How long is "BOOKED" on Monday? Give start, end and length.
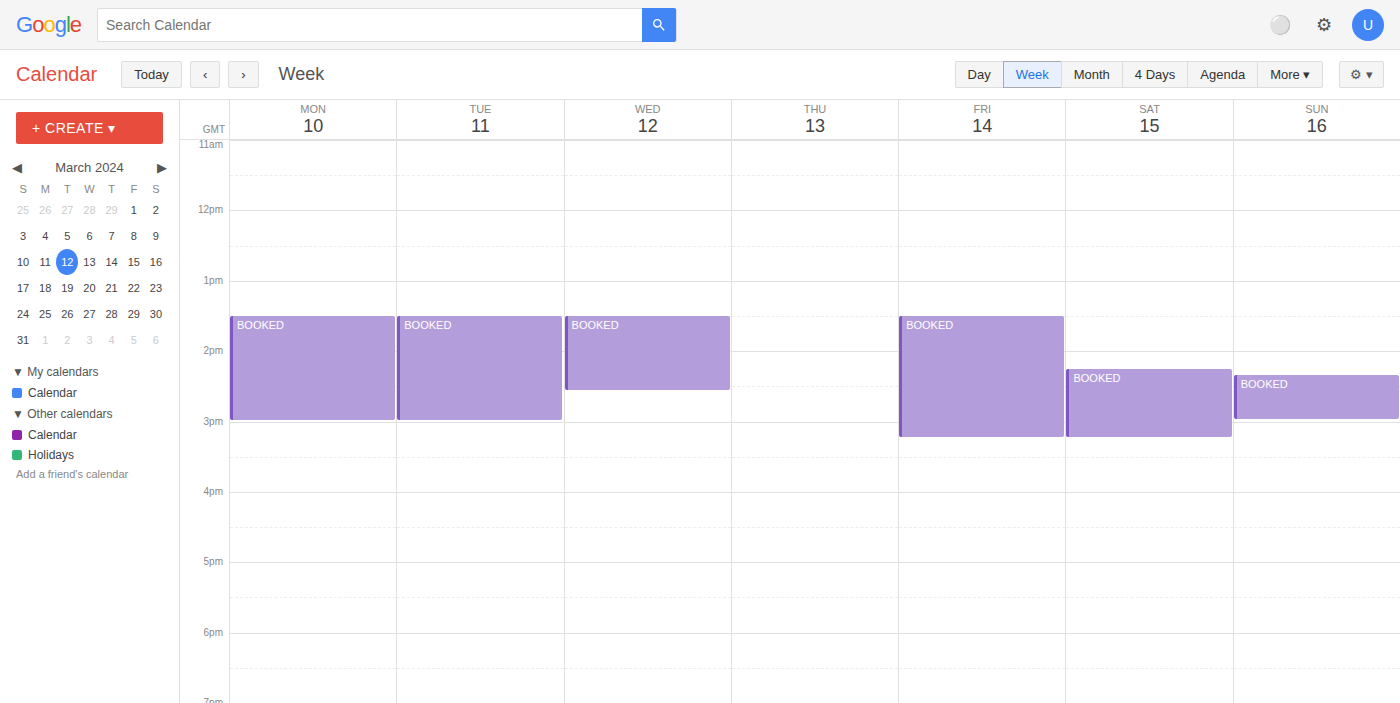
1:30 PM to 3:00 PM, 1 hour 30 minutes